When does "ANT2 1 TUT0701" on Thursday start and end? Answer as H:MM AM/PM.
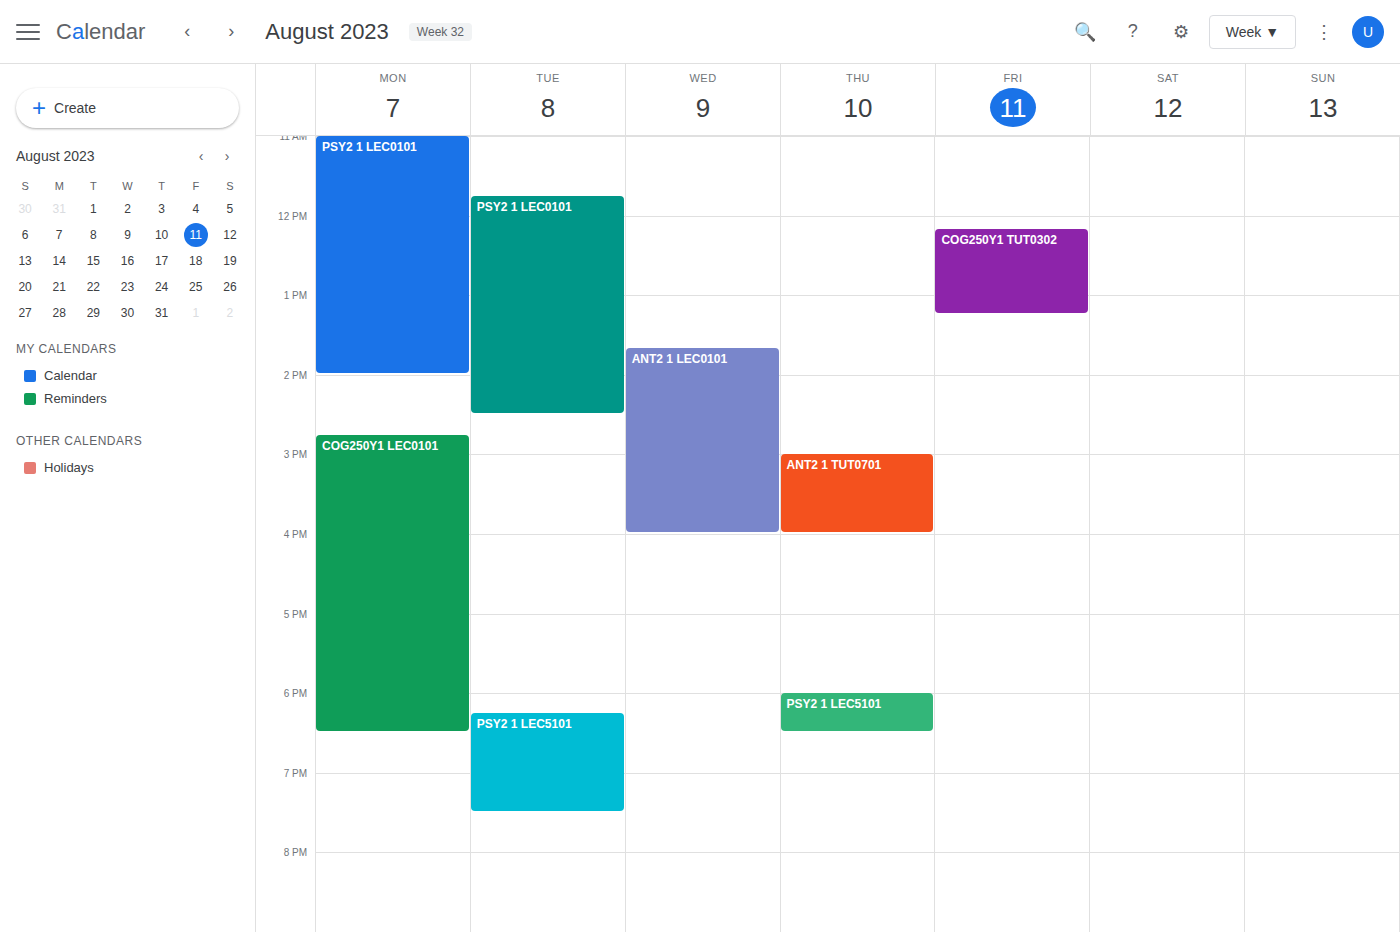
3:00 PM to 4:00 PM